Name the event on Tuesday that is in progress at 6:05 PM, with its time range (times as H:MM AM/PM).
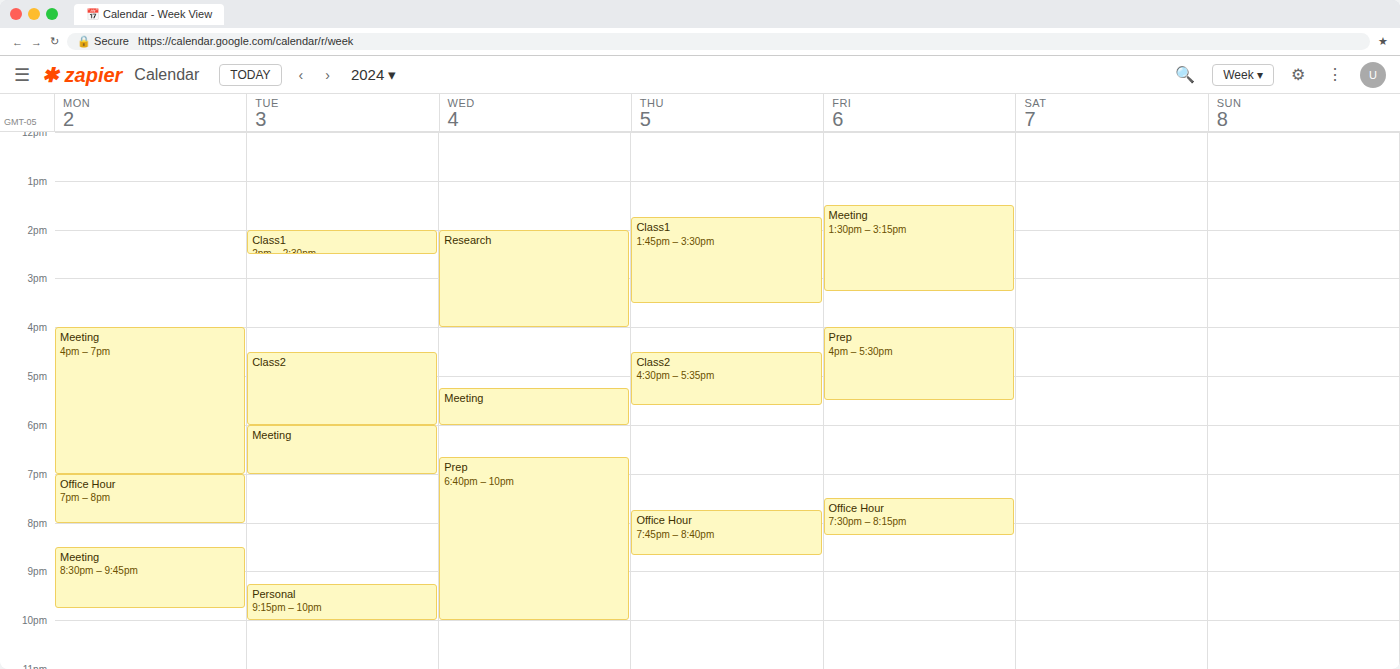
"Meeting", 6:00 PM to 7:00 PM